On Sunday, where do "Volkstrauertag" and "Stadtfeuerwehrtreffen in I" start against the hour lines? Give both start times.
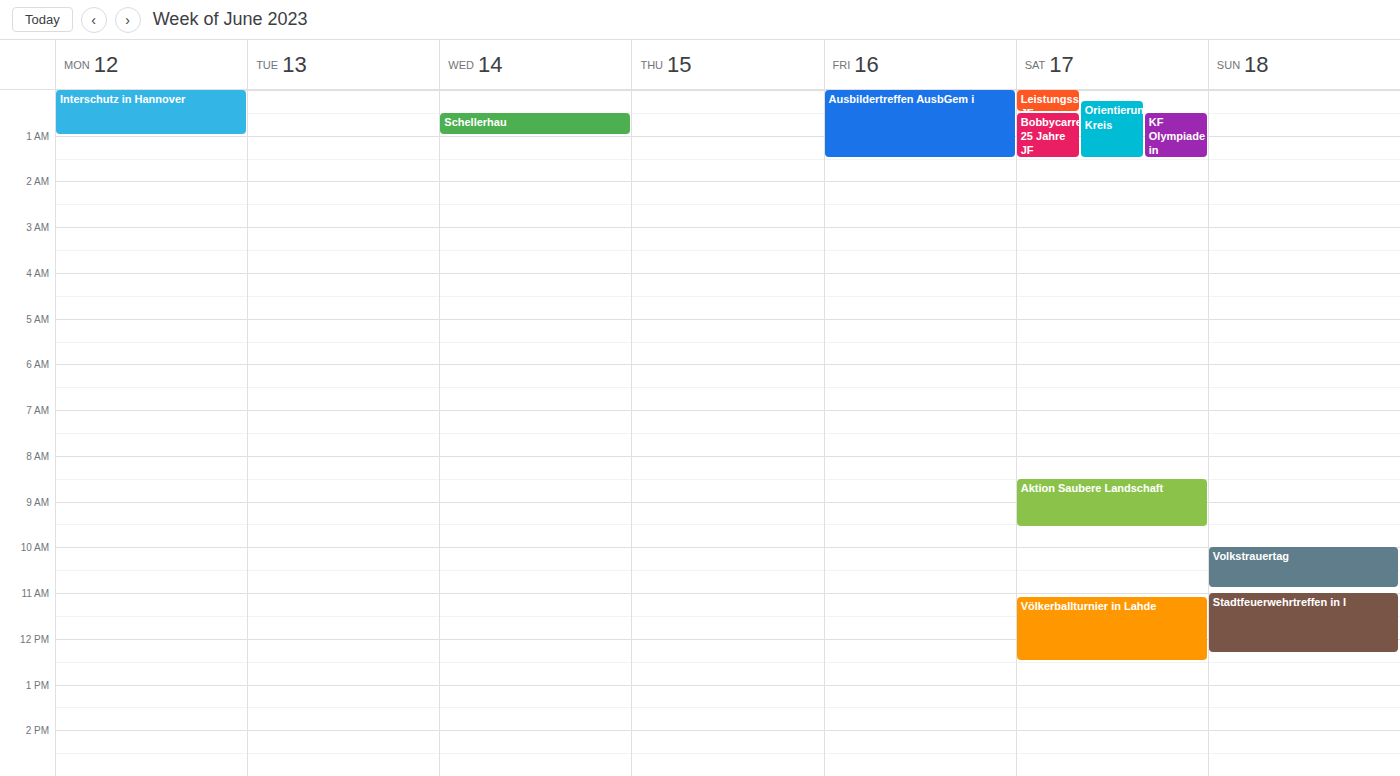
"Volkstrauertag": 10:00 AM, exactly on the 10 AM line. "Stadtfeuerwehrtreffen in I": 11:00 AM, exactly on the 11 AM line.